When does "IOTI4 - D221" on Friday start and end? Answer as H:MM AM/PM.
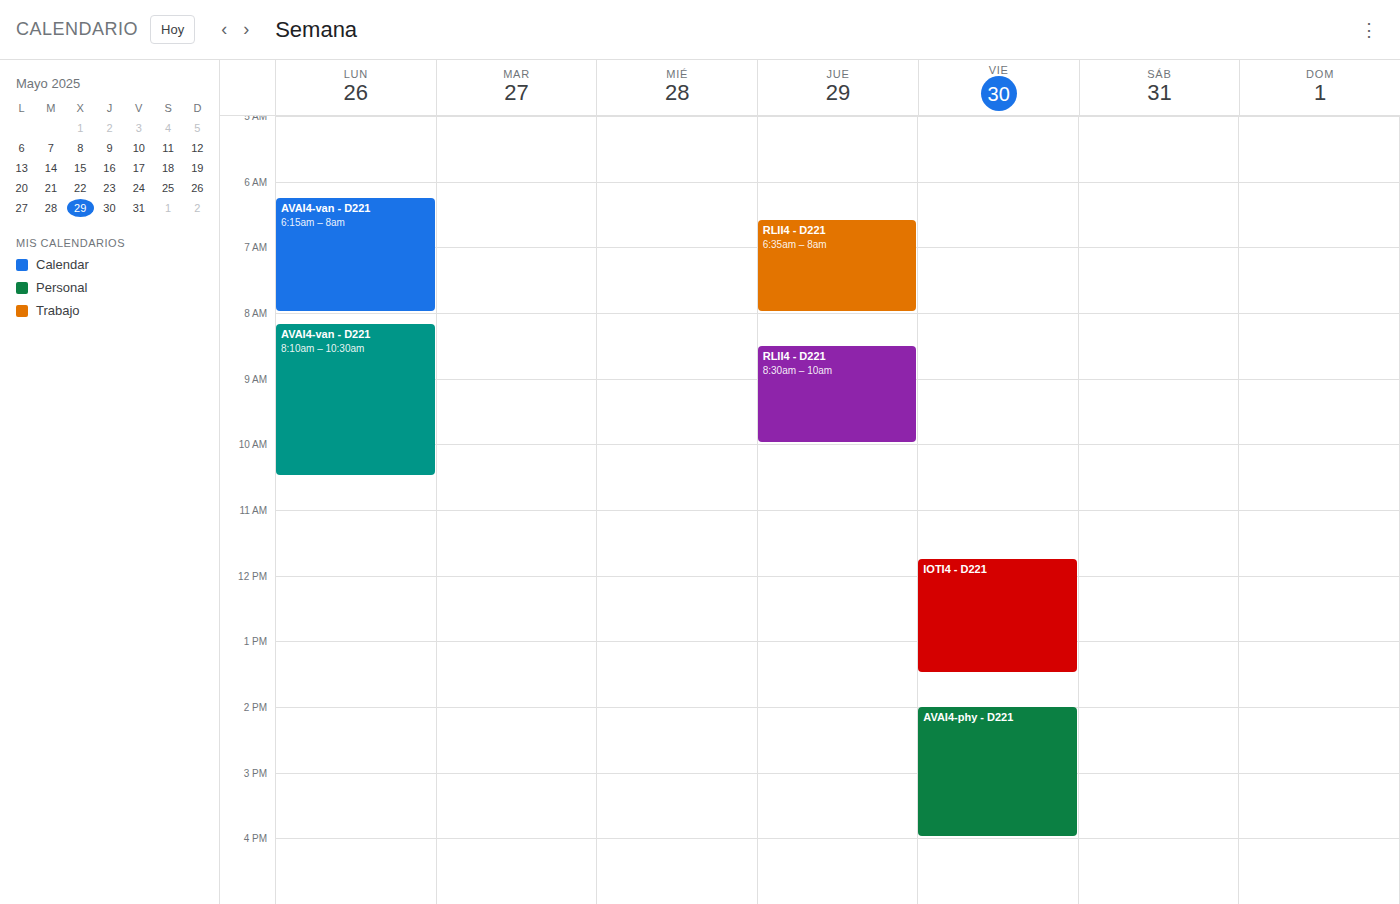
11:45 AM to 1:30 PM